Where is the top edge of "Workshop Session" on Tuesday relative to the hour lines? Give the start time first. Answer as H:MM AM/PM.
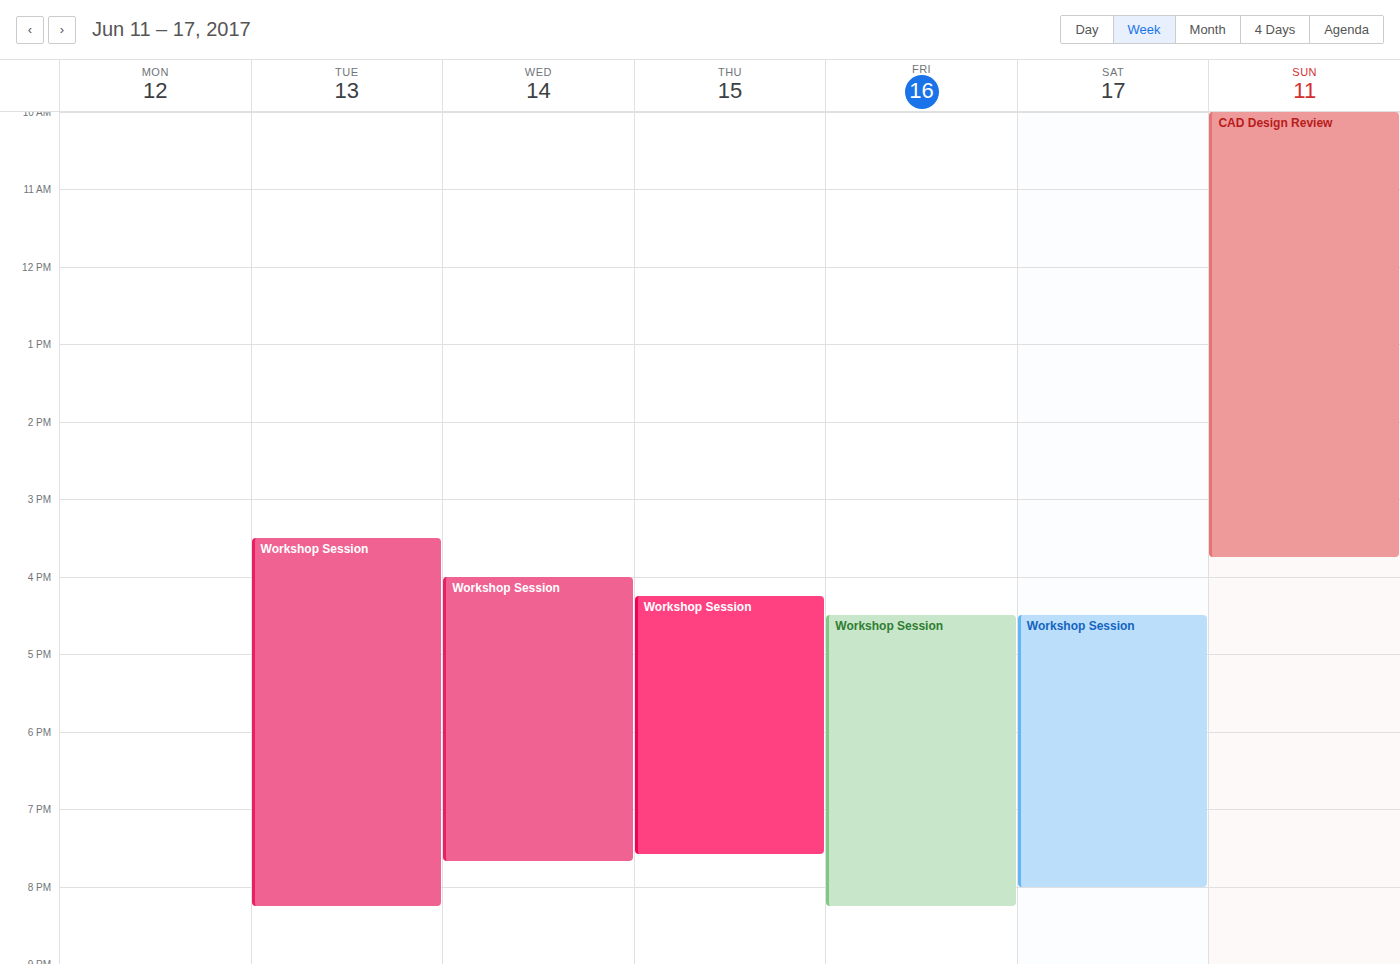
3:30 PM -- halfway between the 3 PM and 4 PM lines.